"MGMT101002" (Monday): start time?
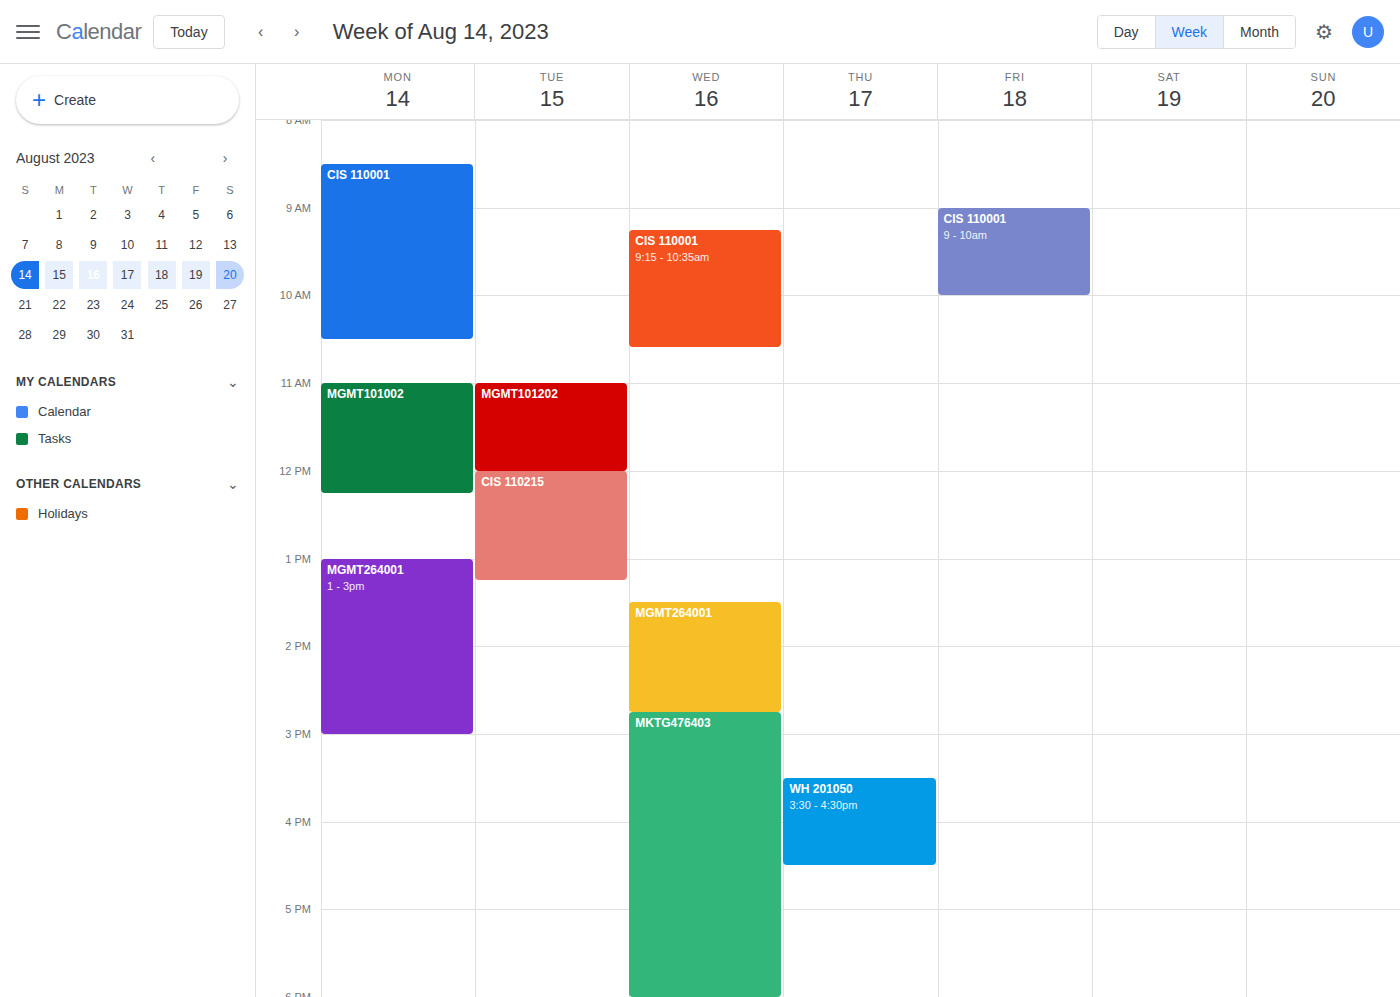
11:00 AM